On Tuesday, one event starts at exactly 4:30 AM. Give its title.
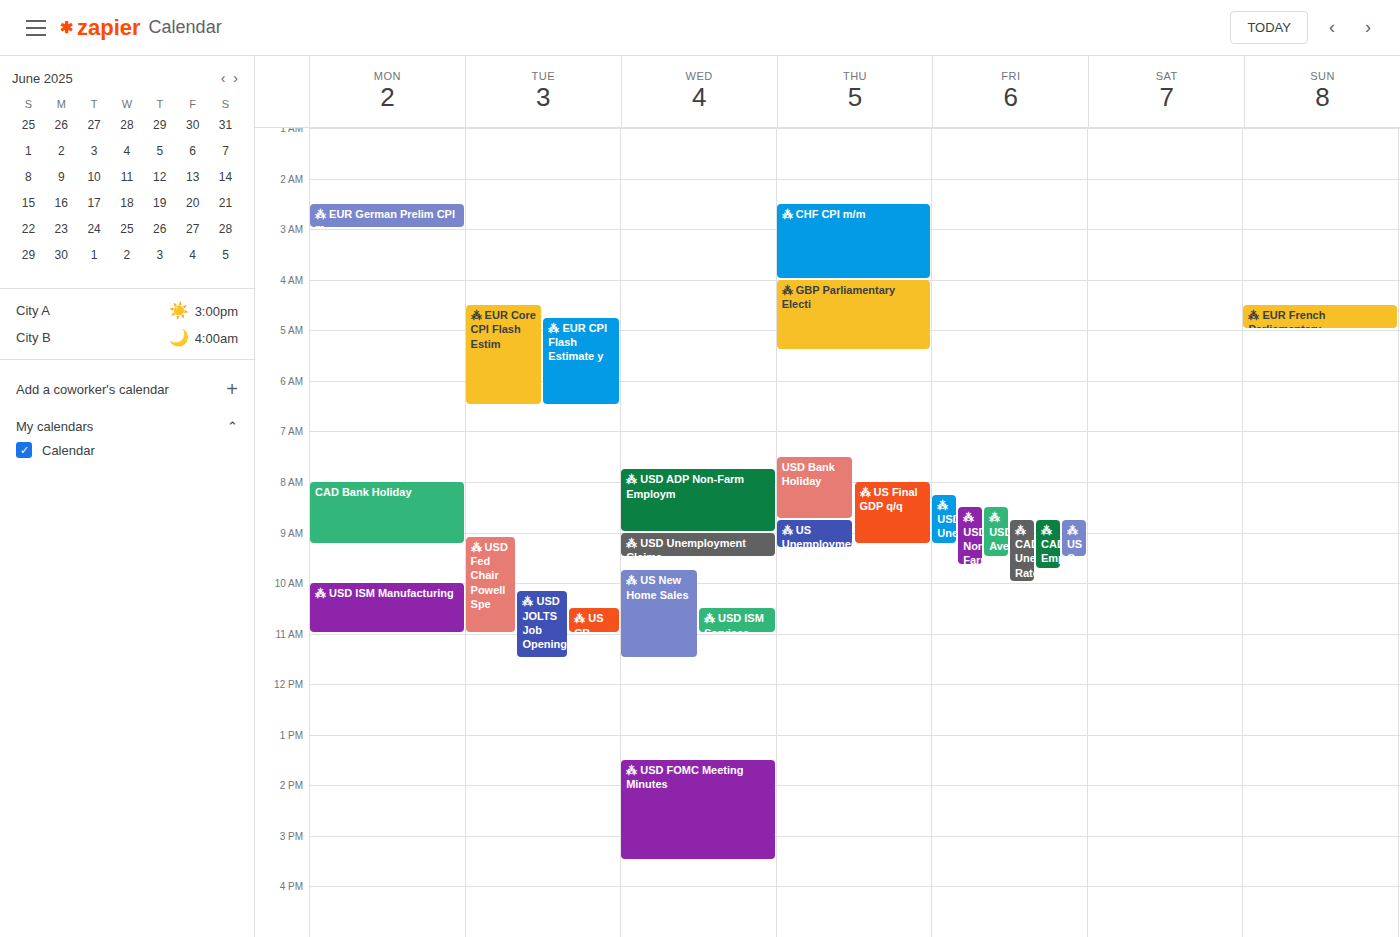
"⁂ EUR Core CPI Flash Estim"